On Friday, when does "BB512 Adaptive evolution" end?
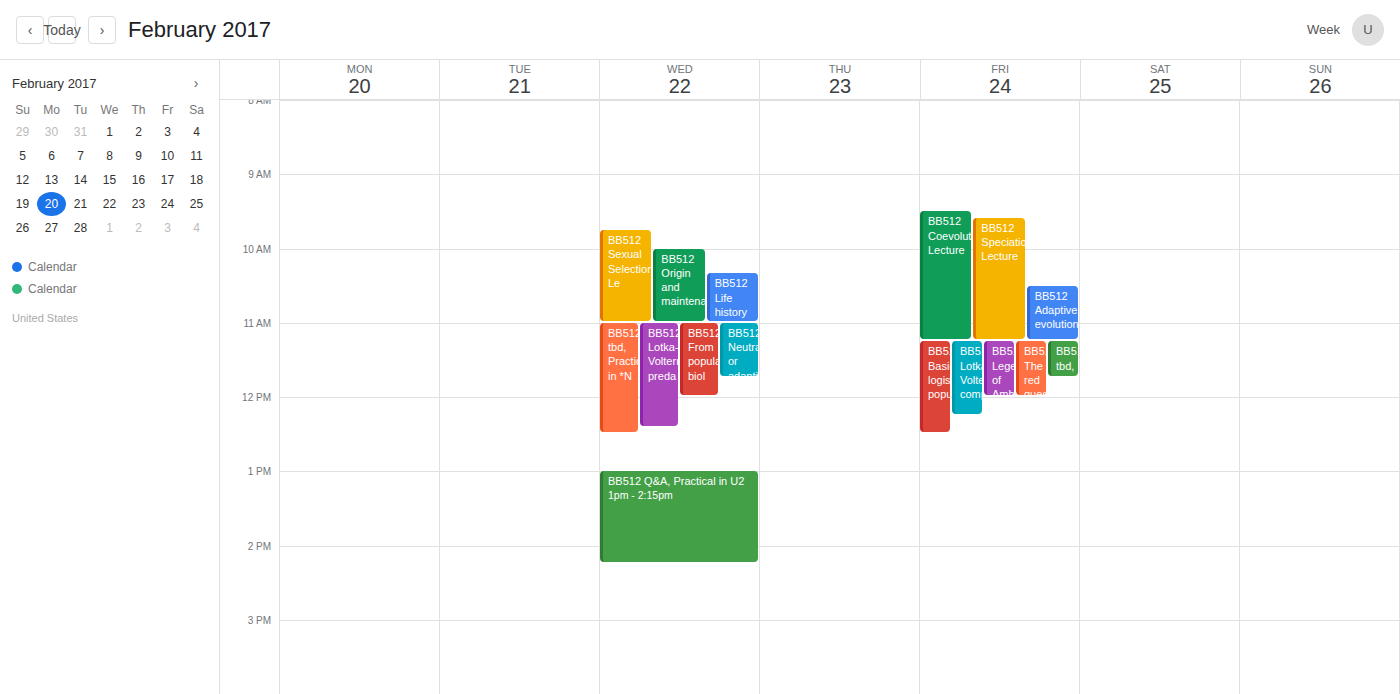
11:15 AM